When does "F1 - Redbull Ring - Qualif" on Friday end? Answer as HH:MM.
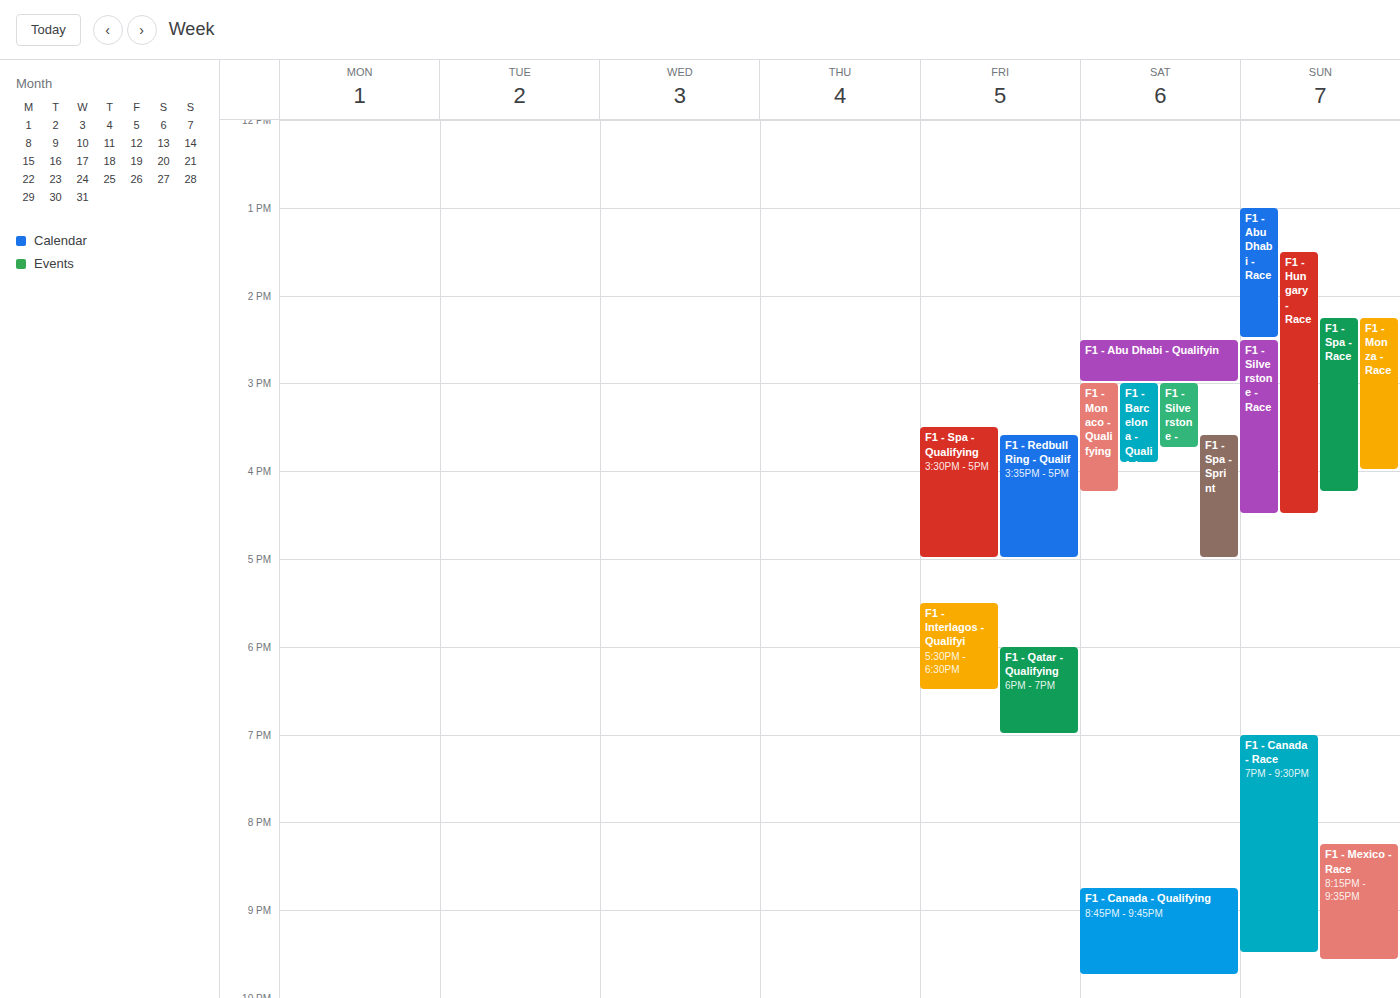
17:00